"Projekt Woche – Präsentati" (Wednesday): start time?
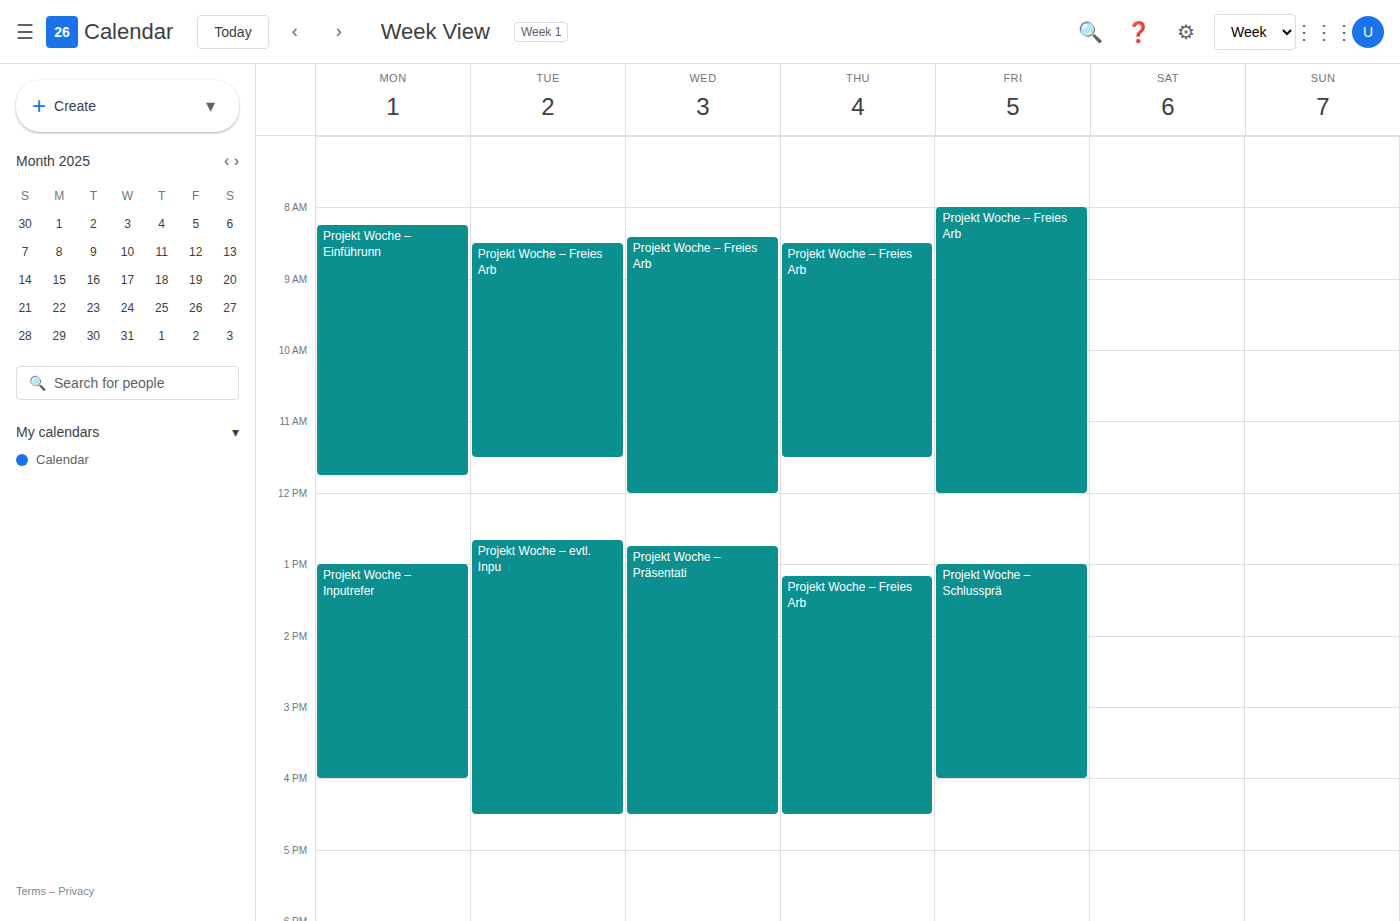
12:45 PM